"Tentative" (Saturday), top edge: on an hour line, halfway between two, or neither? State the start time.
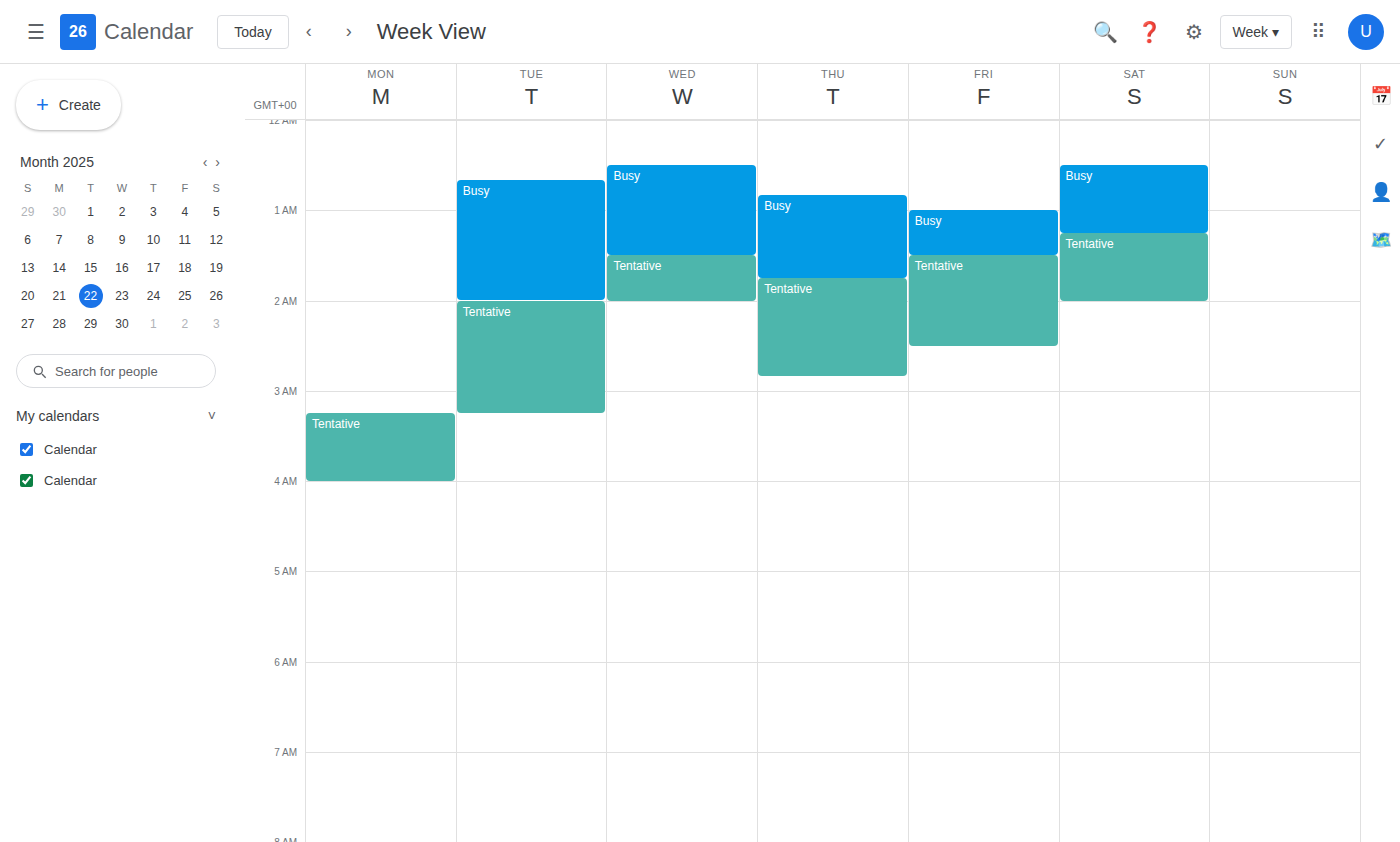
01:15 -- neither: a quarter of the way from the 01:00 line to the 02:00 line.